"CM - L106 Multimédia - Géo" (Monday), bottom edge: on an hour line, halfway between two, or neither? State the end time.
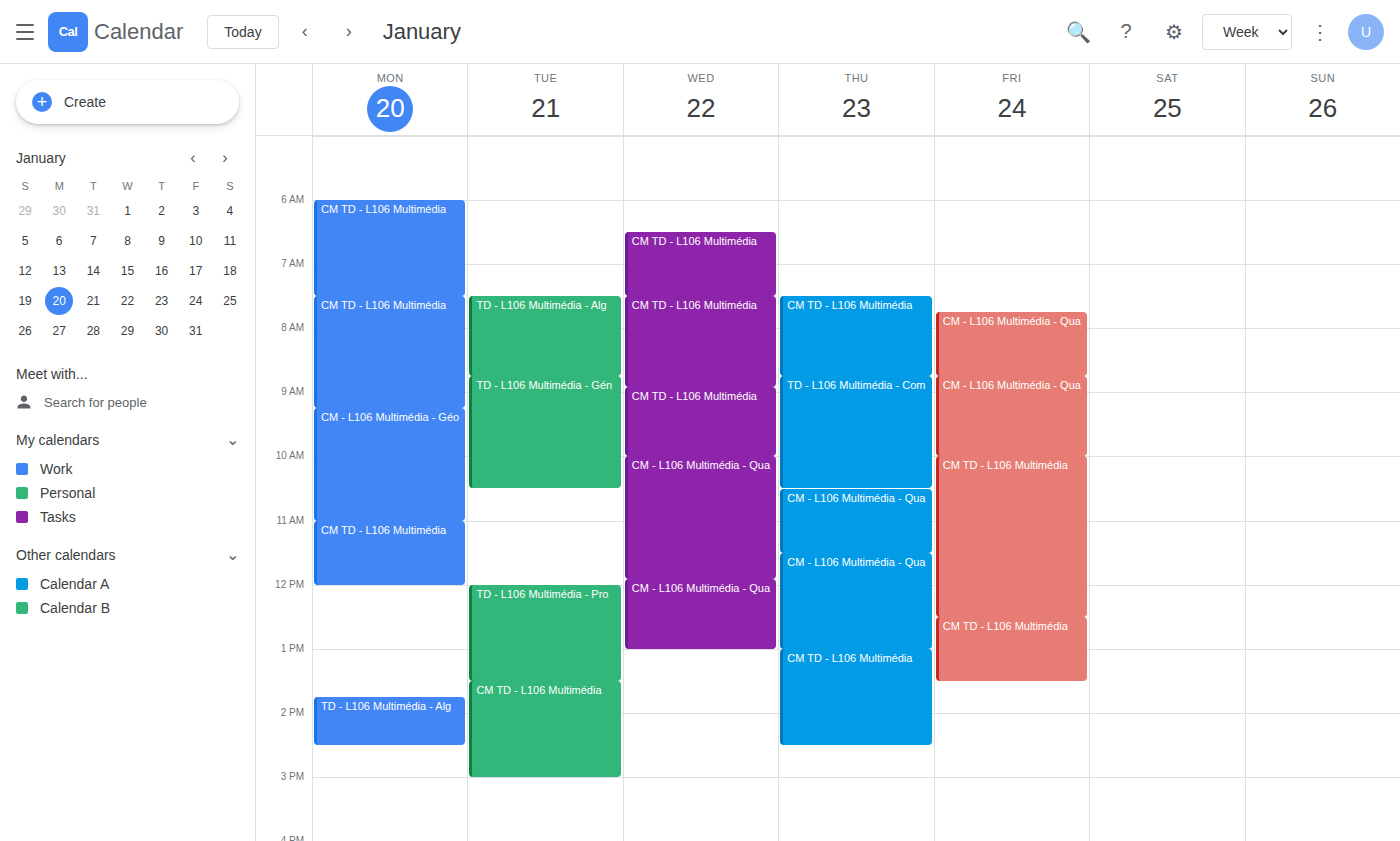
11:00 AM -- exactly on the 11 AM line.